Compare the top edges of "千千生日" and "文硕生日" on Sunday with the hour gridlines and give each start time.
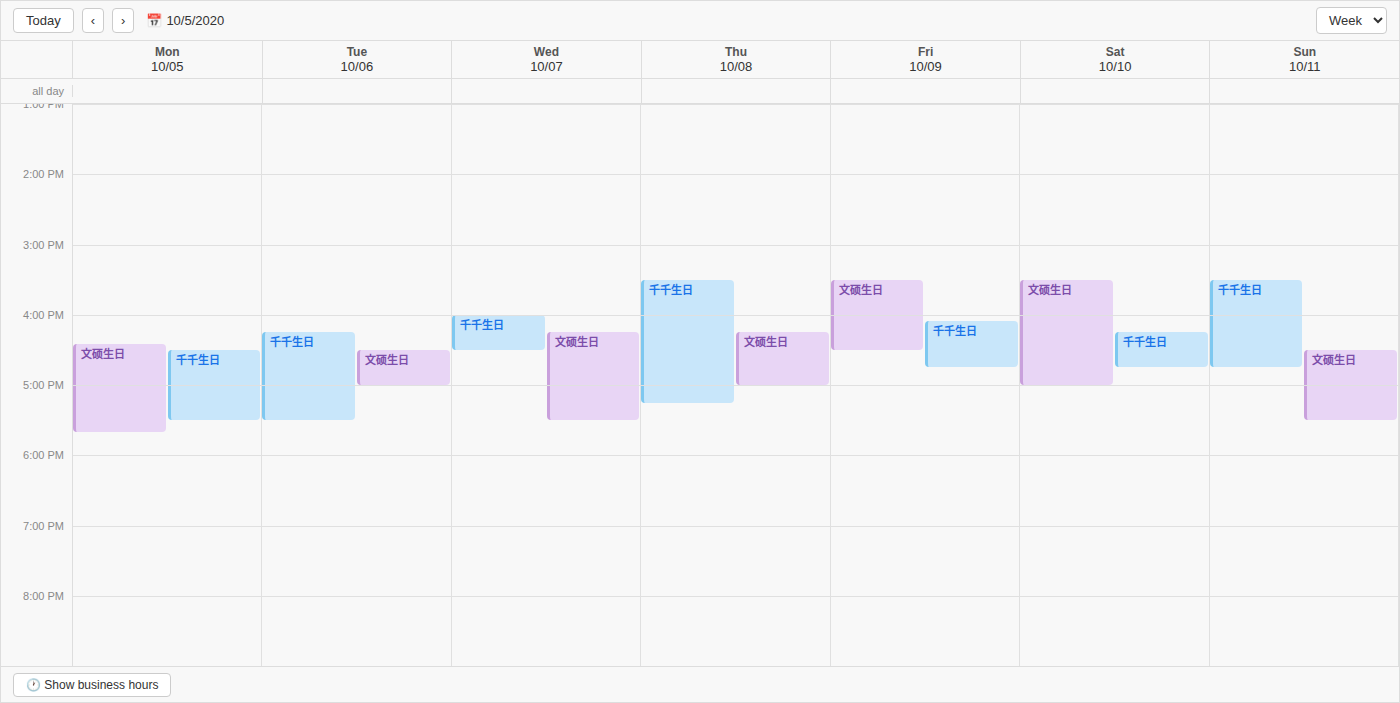
"千千生日": 3:30 PM, halfway between the 3 PM and 4 PM lines. "文硕生日": 4:30 PM, halfway between the 4 PM and 5 PM lines.